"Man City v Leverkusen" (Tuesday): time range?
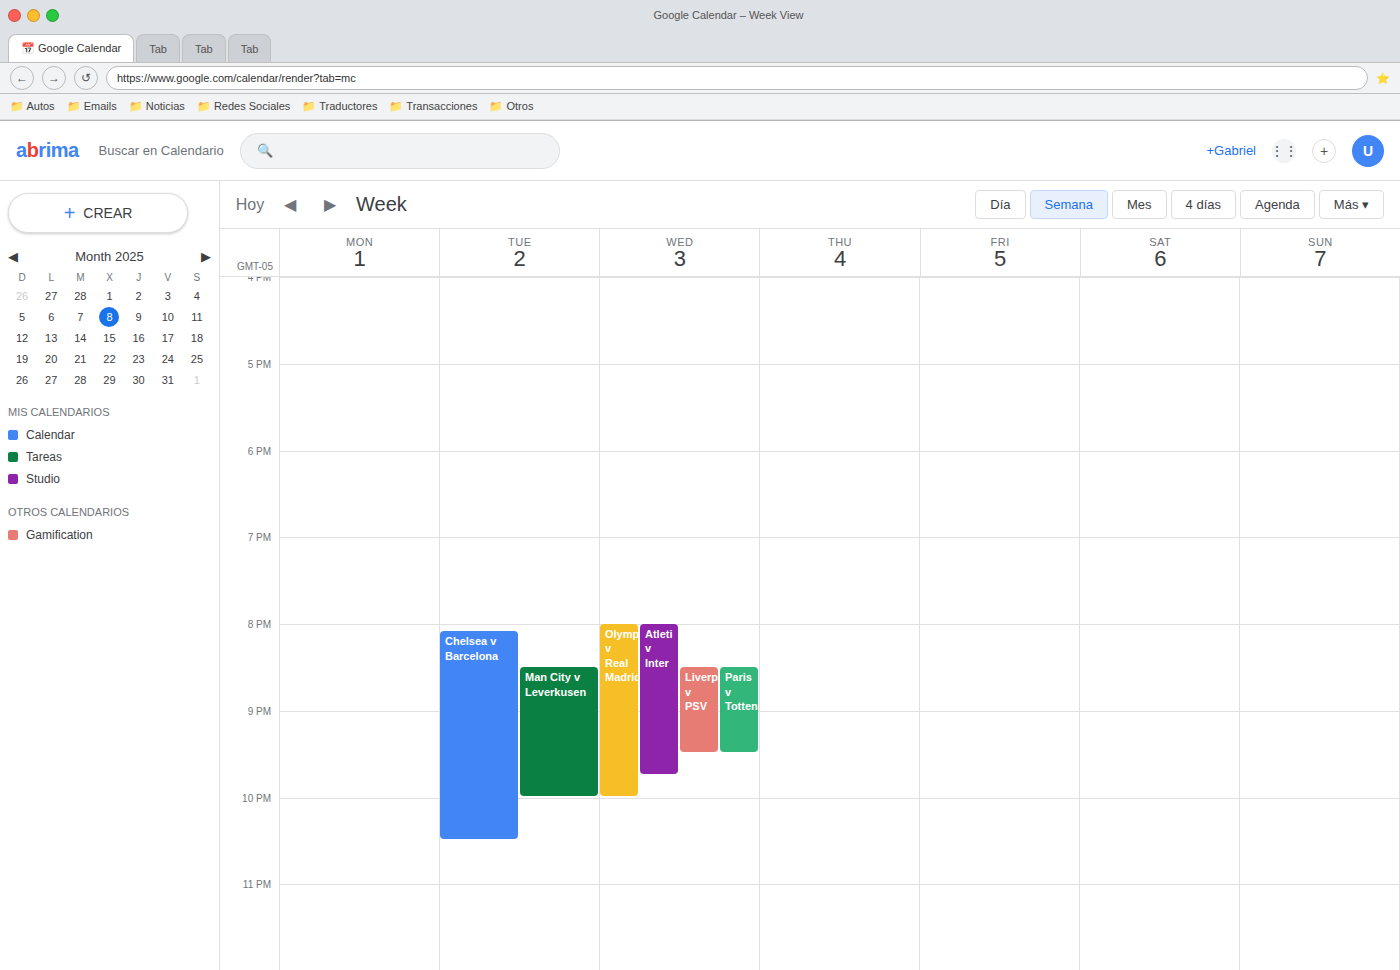
20:30 to 22:00